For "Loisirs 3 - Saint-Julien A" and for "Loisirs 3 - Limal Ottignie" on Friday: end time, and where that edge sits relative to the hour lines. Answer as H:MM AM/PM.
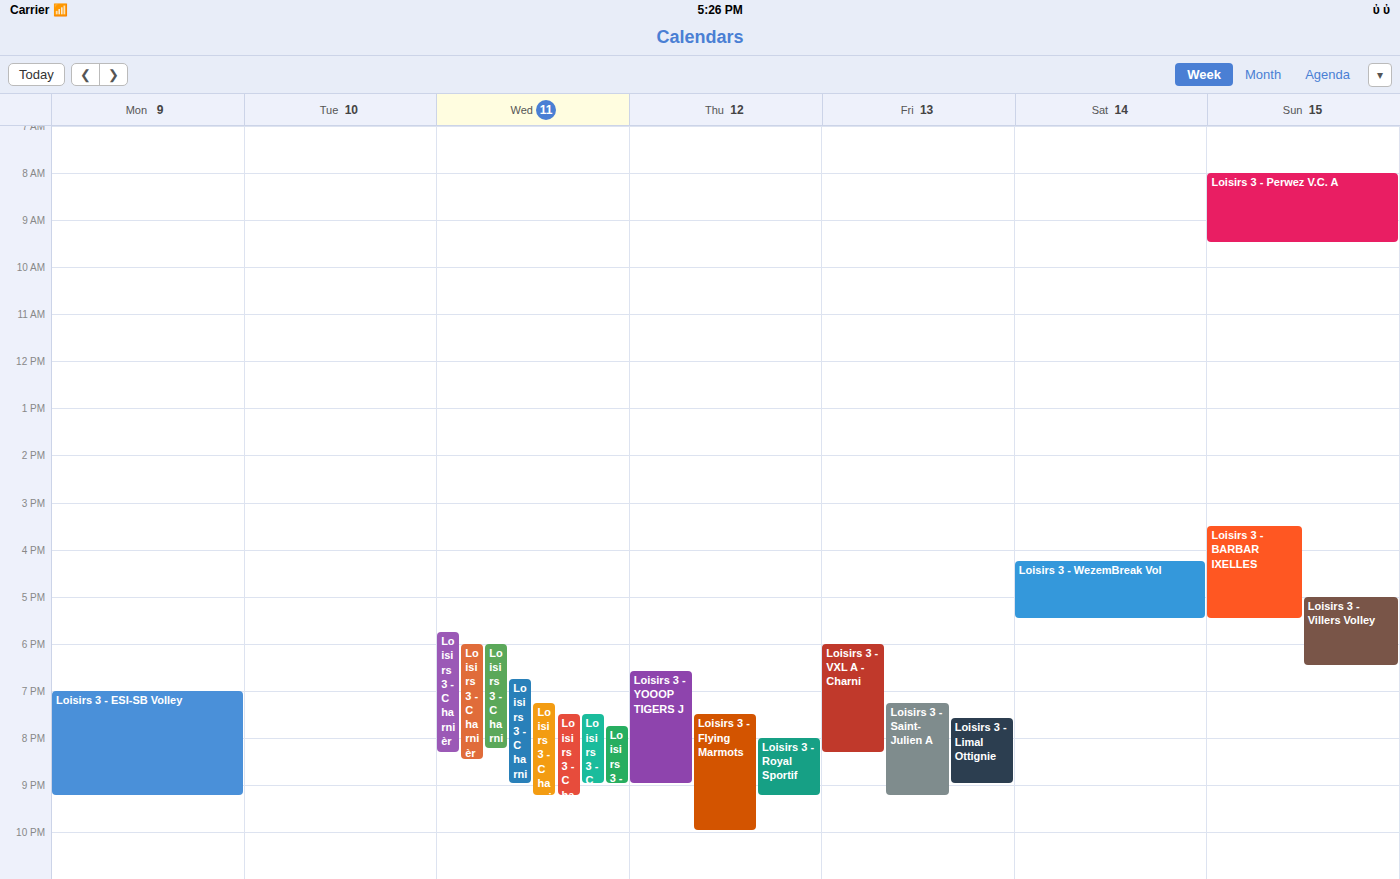
"Loisirs 3 - Saint-Julien A": 9:15 PM, neither: a quarter of the way from the 9 PM line to the 10 PM line. "Loisirs 3 - Limal Ottignie": 9:00 PM, exactly on the 9 PM line.